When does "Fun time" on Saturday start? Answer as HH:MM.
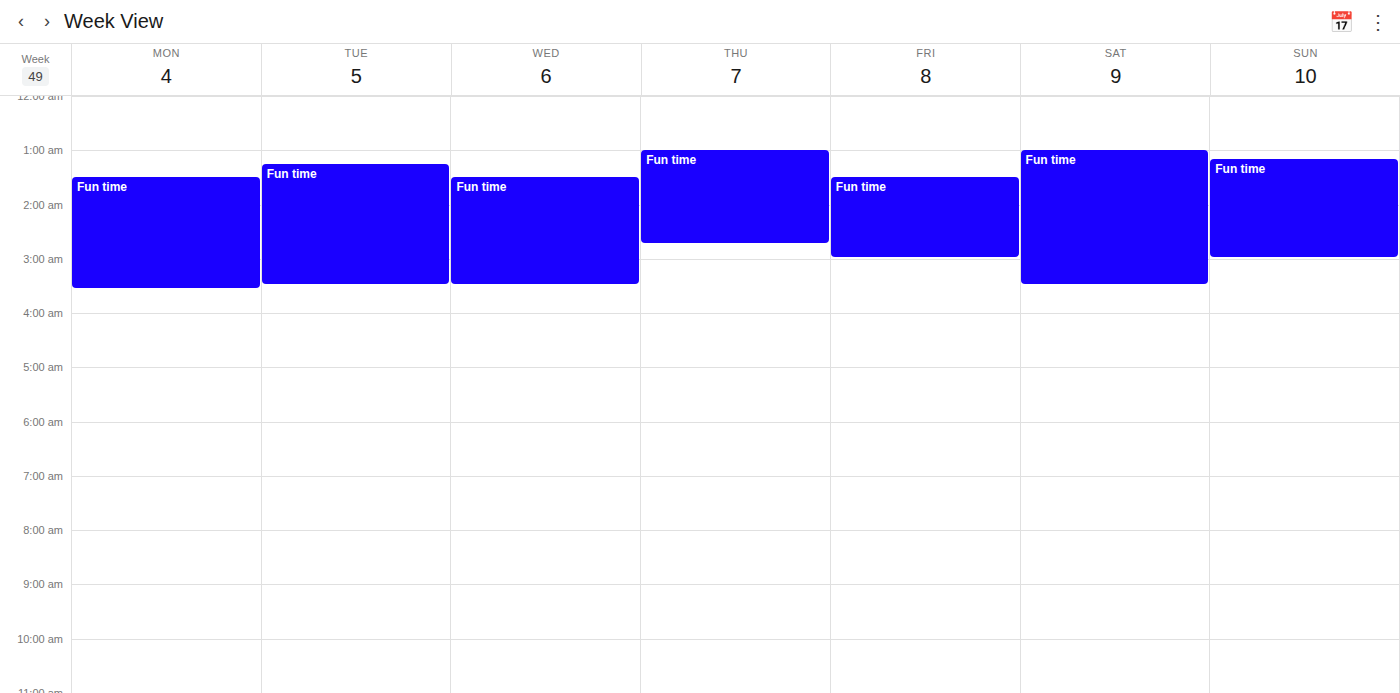
01:00